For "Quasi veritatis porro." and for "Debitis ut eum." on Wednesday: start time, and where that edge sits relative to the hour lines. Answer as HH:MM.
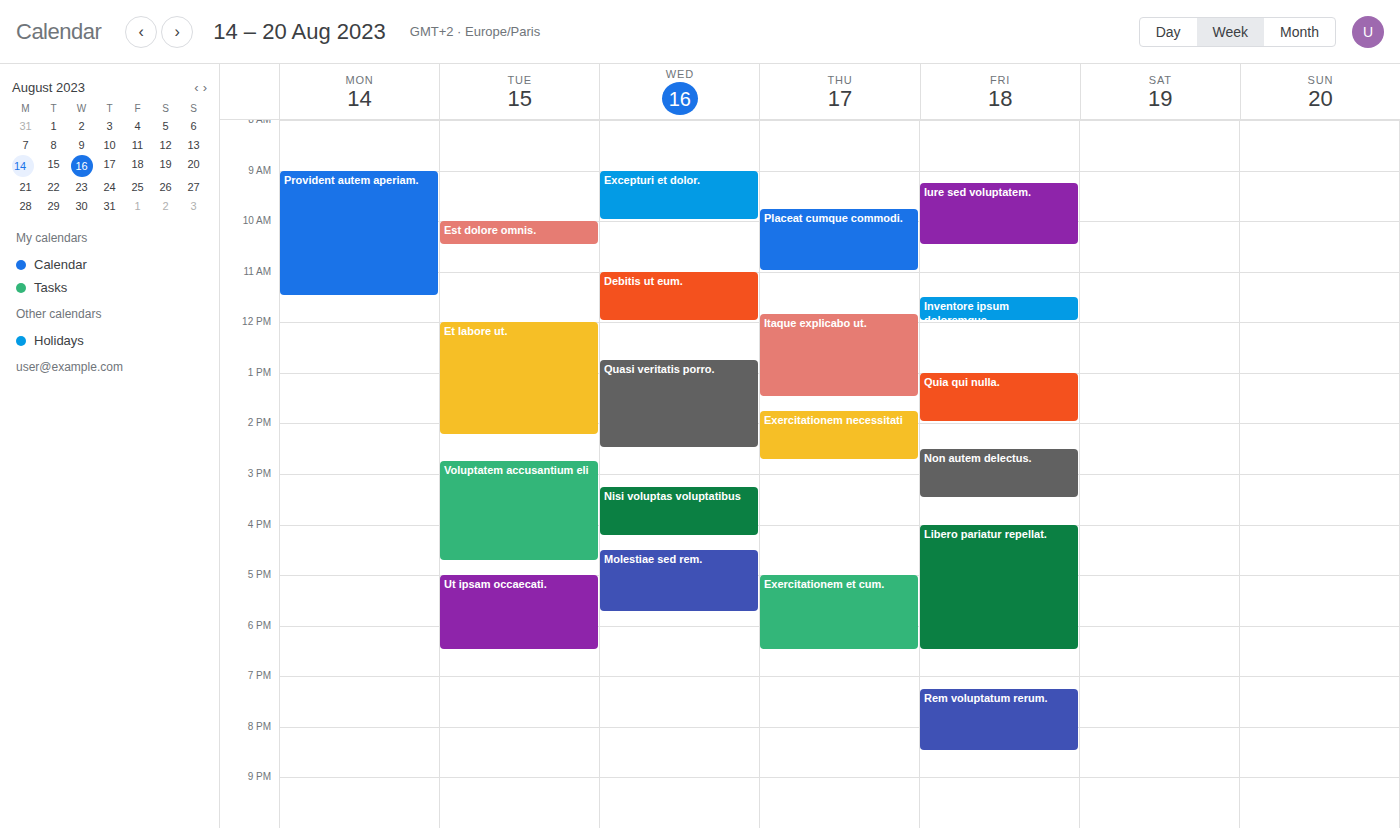
"Quasi veritatis porro.": 12:45, neither: three quarters of the way from the 12:00 line to the 13:00 line. "Debitis ut eum.": 11:00, exactly on the 11:00 line.